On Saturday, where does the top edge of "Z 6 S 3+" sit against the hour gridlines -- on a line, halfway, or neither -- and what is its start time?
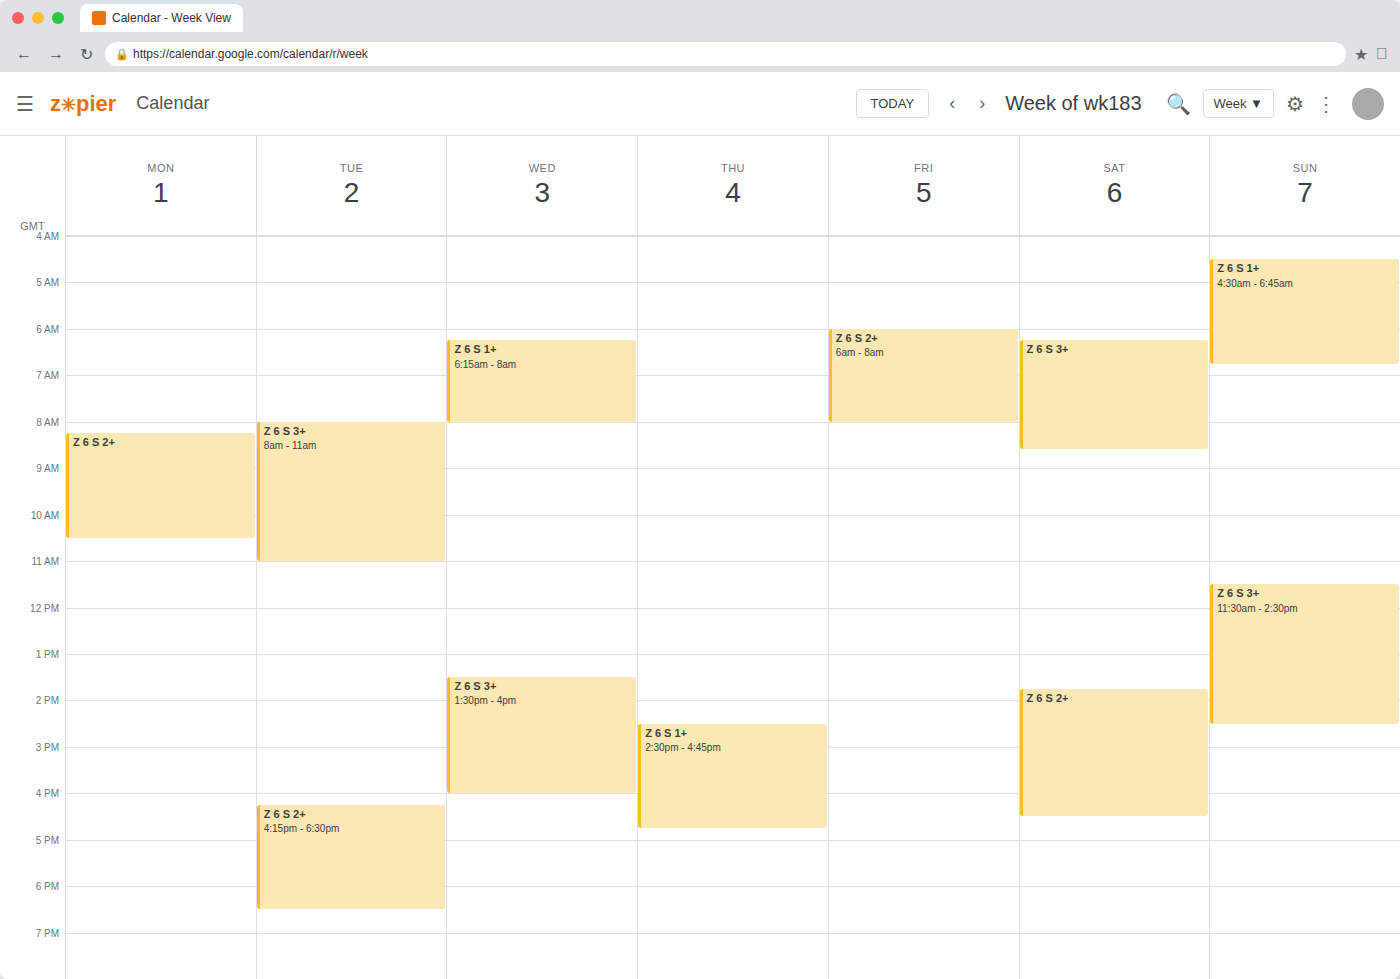
6:15 AM -- neither: a quarter of the way from the 6 AM line to the 7 AM line.